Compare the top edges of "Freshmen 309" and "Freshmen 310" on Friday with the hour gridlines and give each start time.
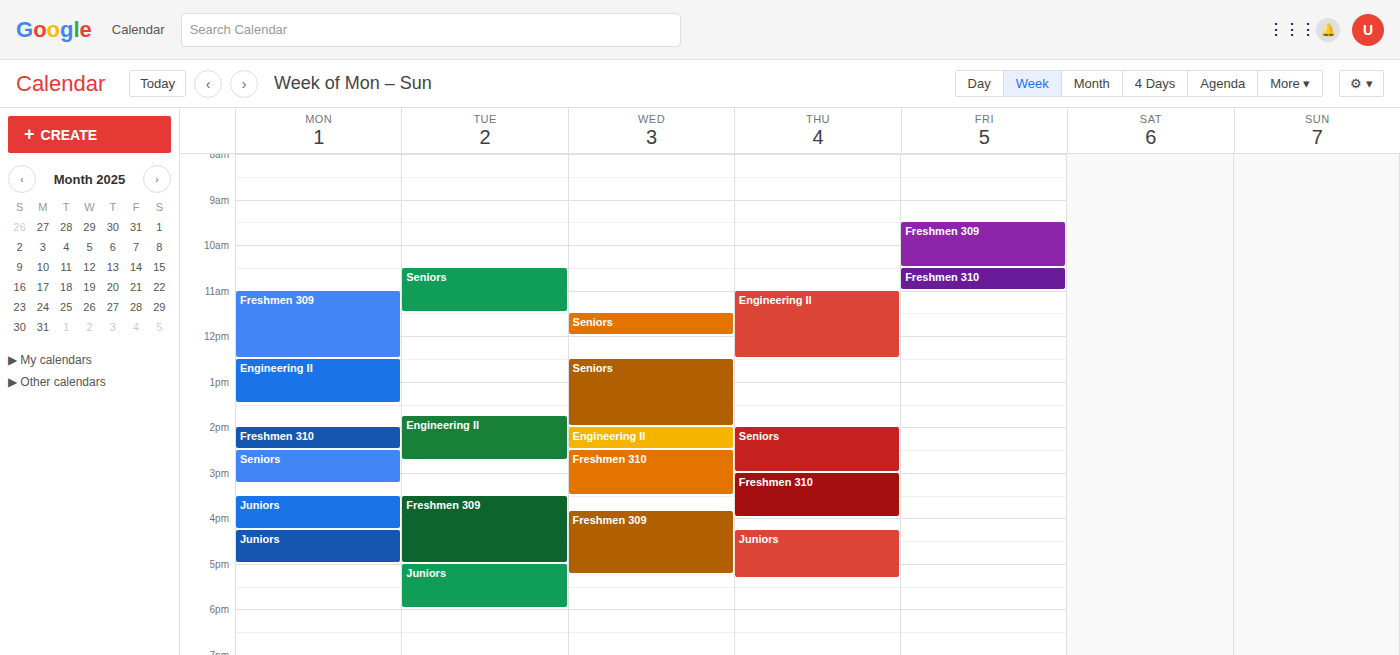
"Freshmen 309": 9:30 AM, halfway between the 9 AM and 10 AM lines. "Freshmen 310": 10:30 AM, halfway between the 10 AM and 11 AM lines.